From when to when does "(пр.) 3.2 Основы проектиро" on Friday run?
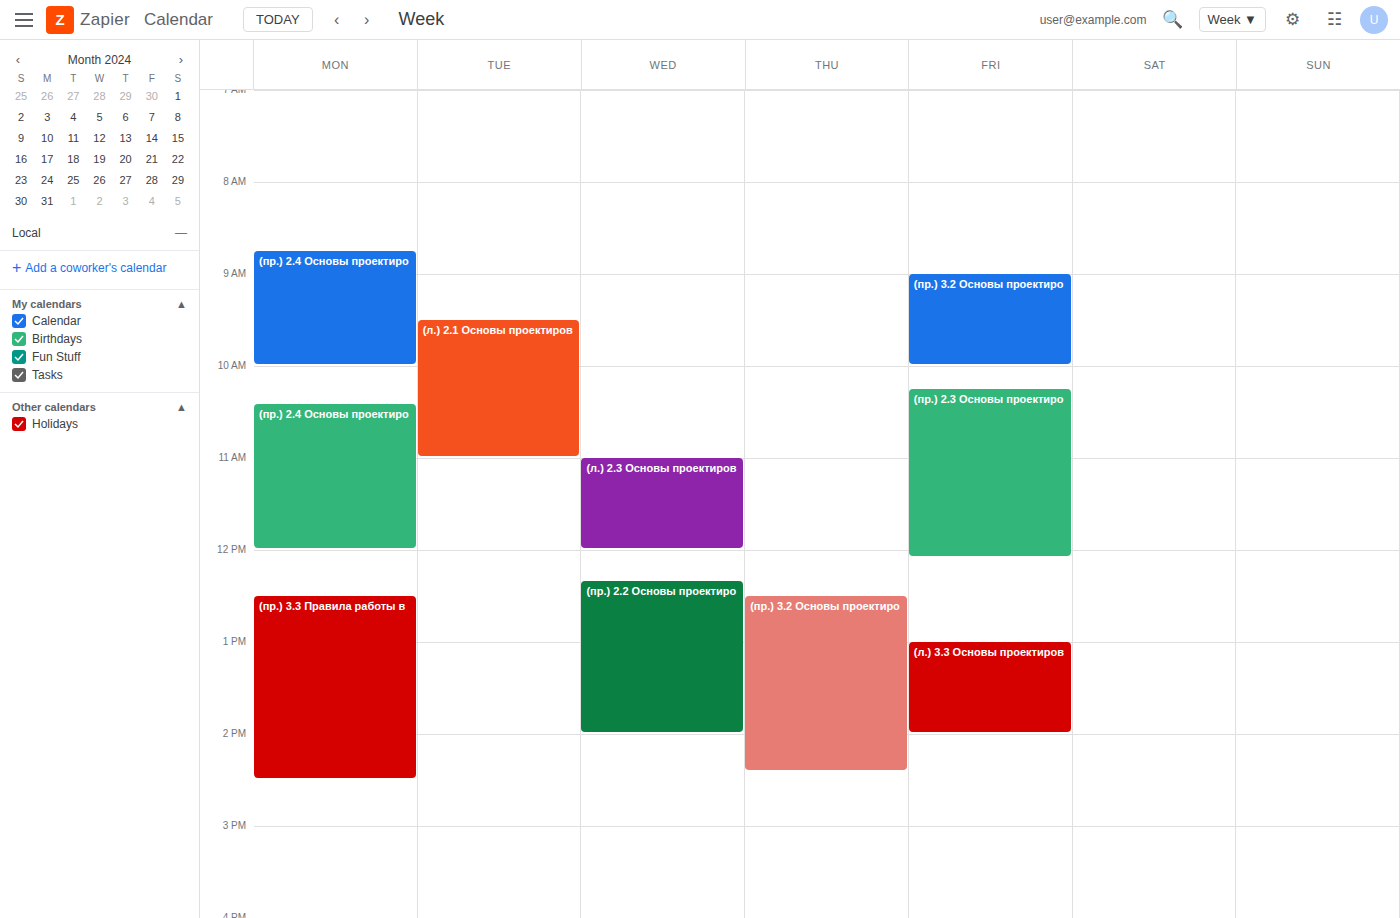
9:00 AM to 10:00 AM